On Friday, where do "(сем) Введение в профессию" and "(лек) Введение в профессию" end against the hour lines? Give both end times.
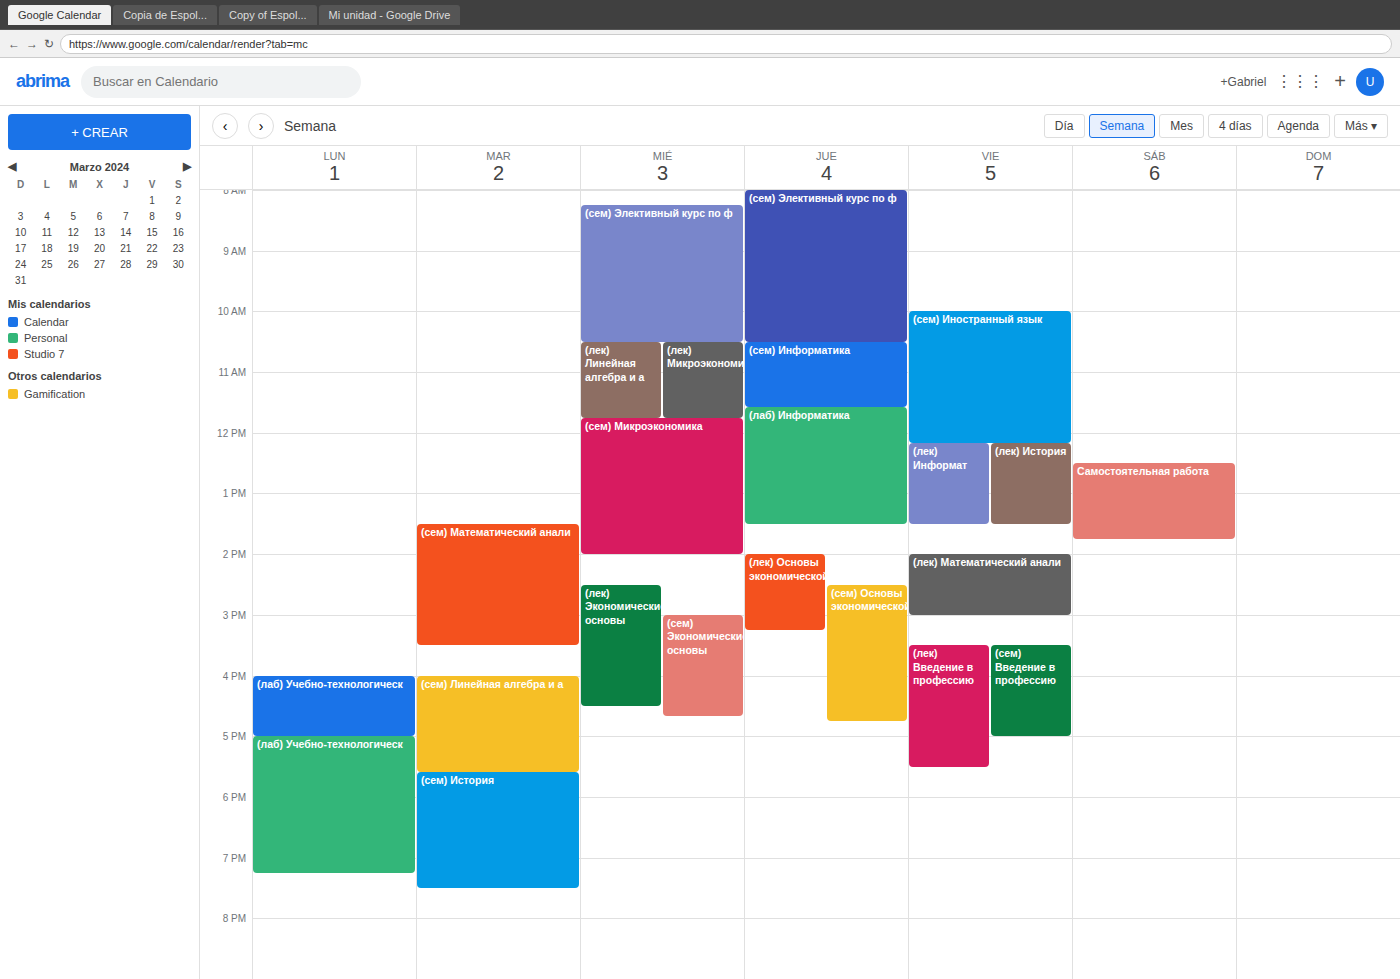
"(сем) Введение в профессию": 17:00, exactly on the 17:00 line. "(лек) Введение в профессию": 17:30, halfway between the 17:00 and 18:00 lines.